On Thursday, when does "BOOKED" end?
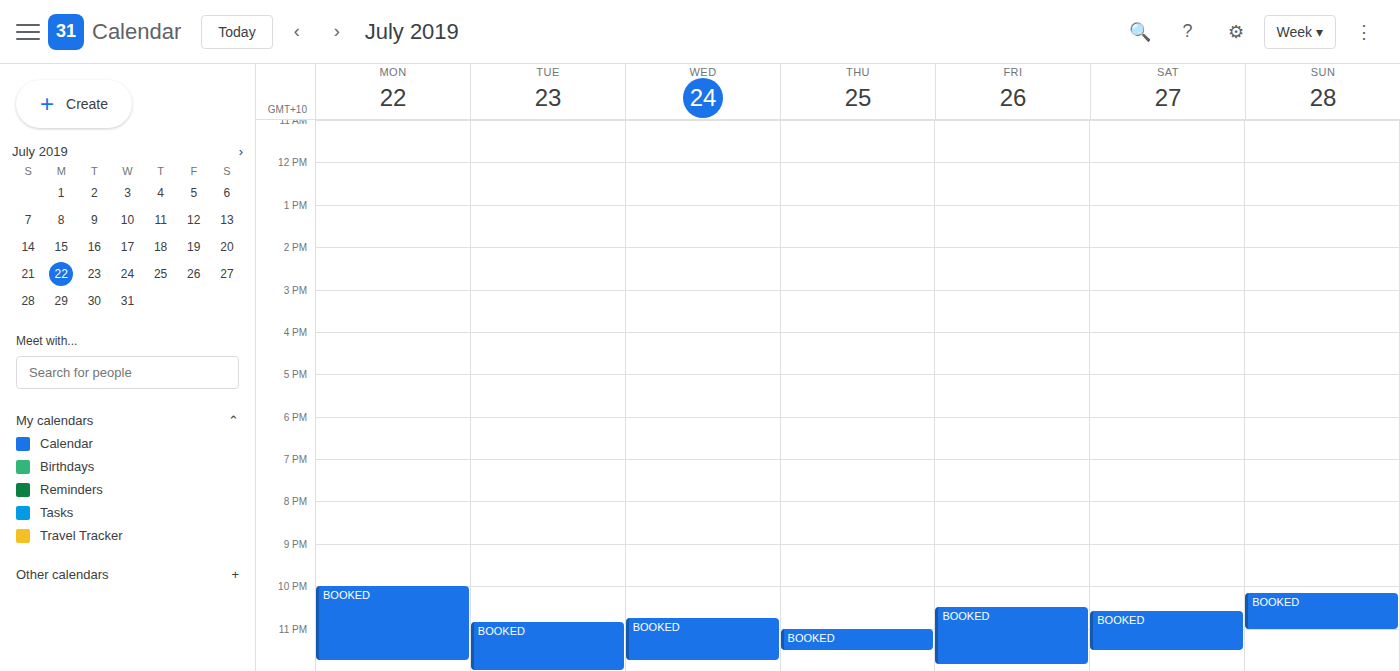
11:30 PM